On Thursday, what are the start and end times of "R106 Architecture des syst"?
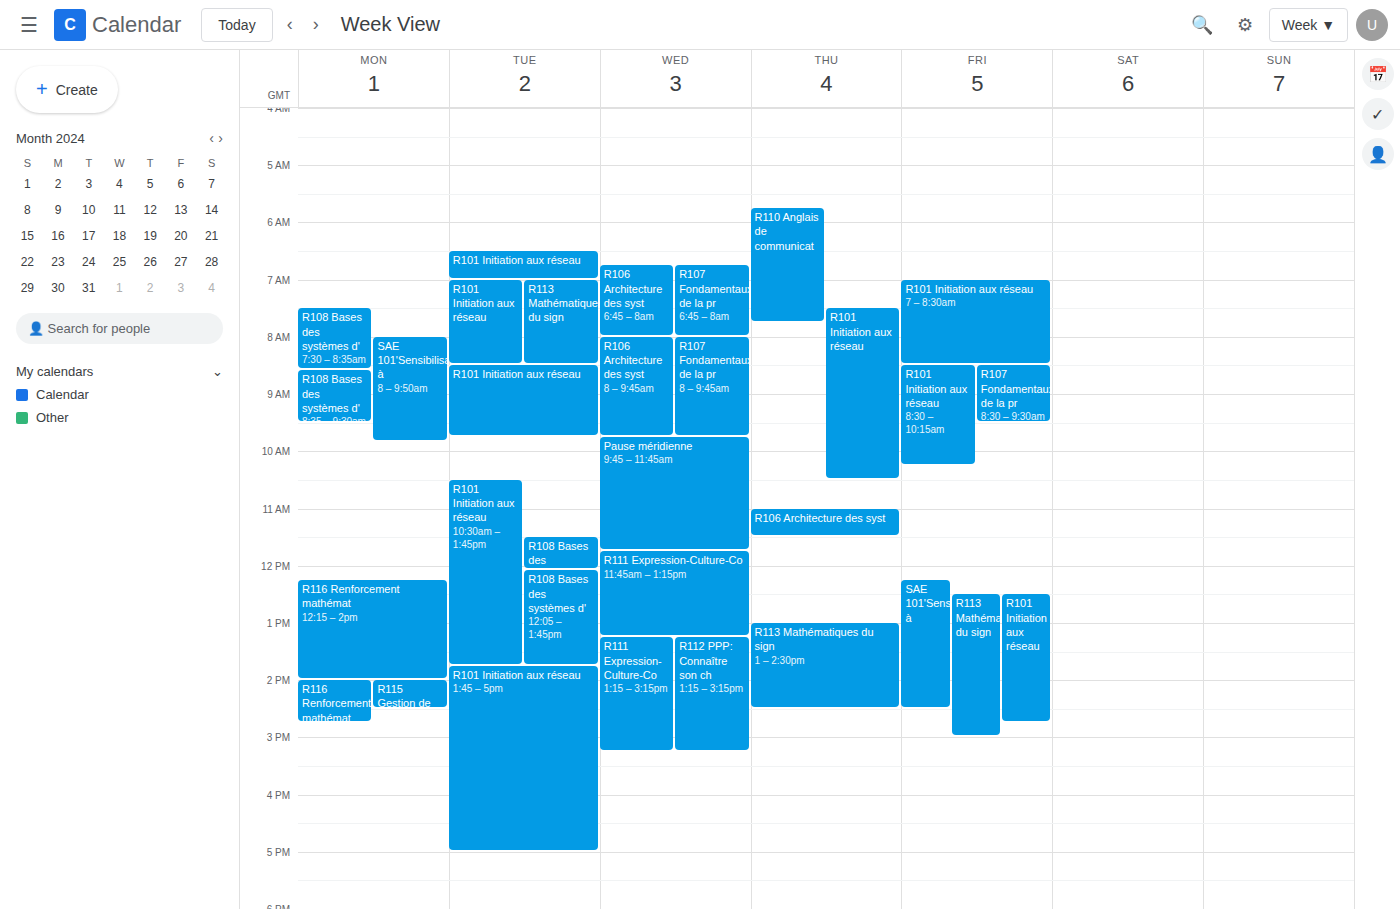
11:00 to 11:30